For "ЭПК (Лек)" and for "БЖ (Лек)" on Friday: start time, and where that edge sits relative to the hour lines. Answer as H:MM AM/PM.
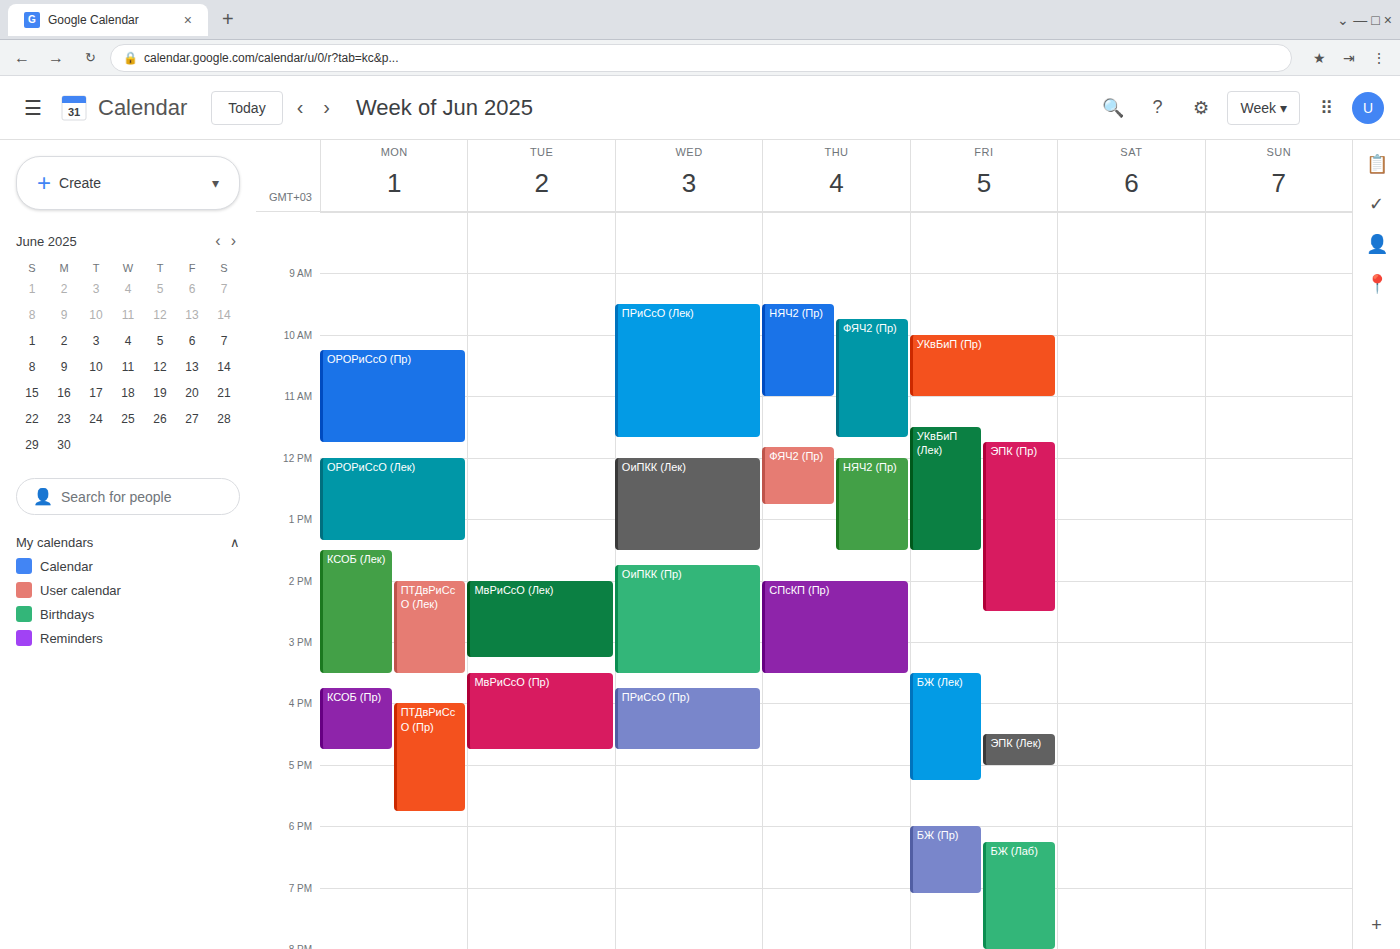
"ЭПК (Лек)": 4:30 PM, halfway between the 4 PM and 5 PM lines. "БЖ (Лек)": 3:30 PM, halfway between the 3 PM and 4 PM lines.